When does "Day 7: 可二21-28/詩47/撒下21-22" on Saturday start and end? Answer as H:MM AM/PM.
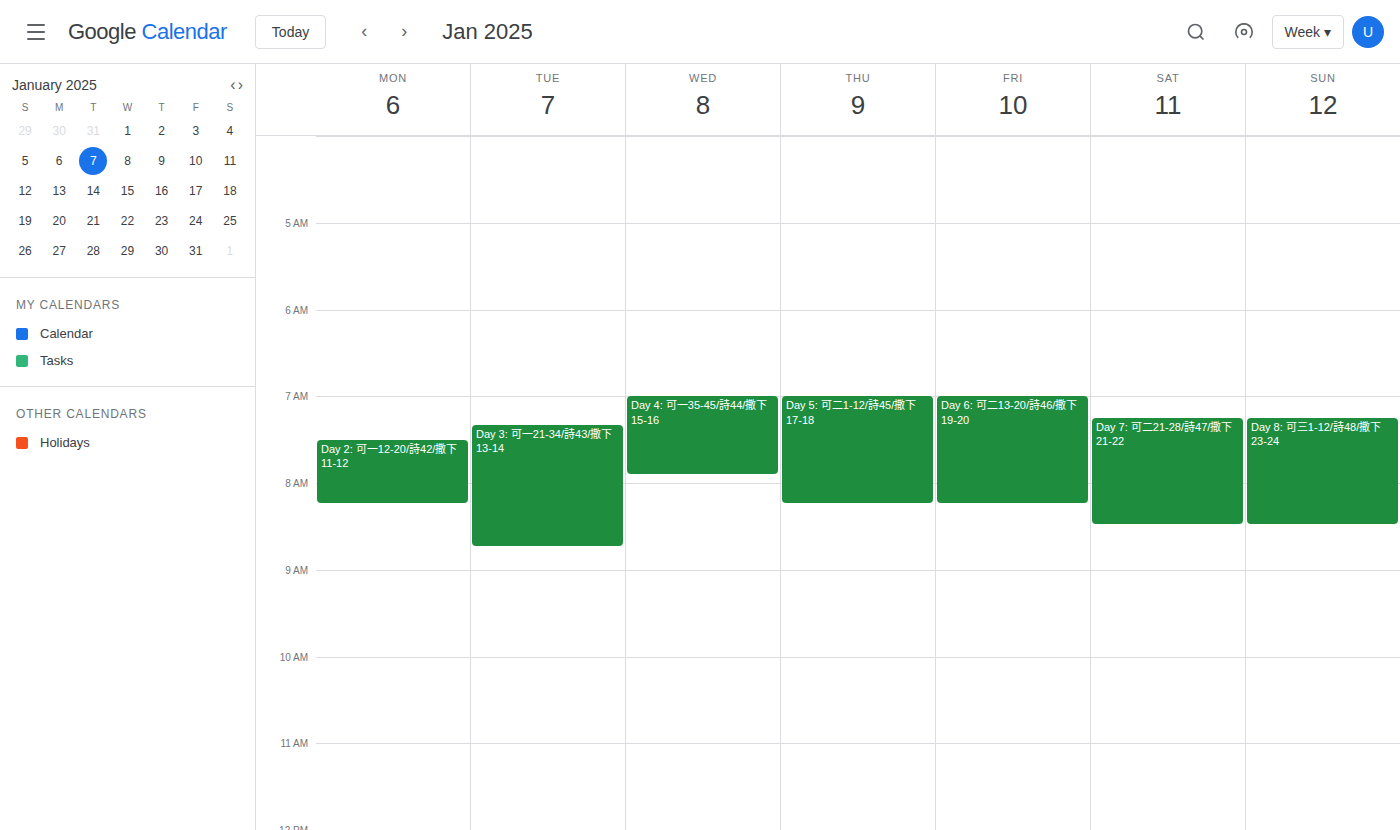
7:15 AM to 8:30 AM